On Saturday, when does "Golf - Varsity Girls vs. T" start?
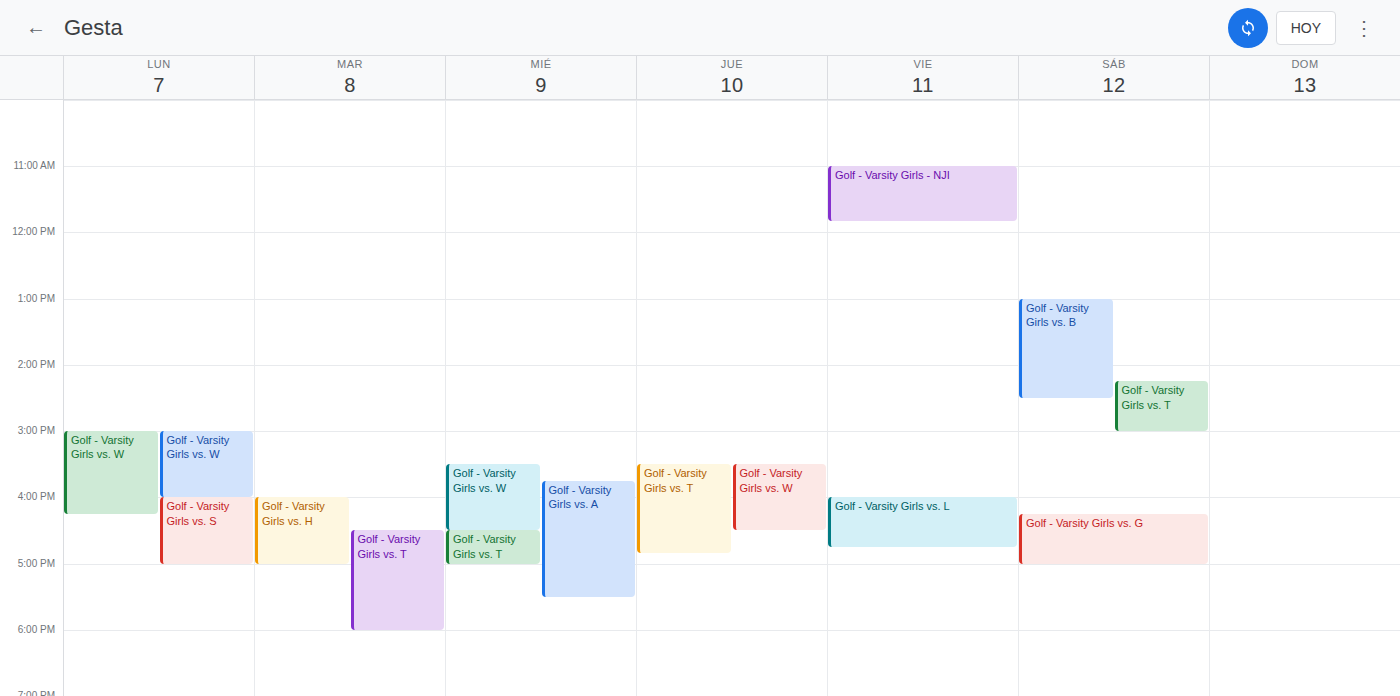
2:15 PM